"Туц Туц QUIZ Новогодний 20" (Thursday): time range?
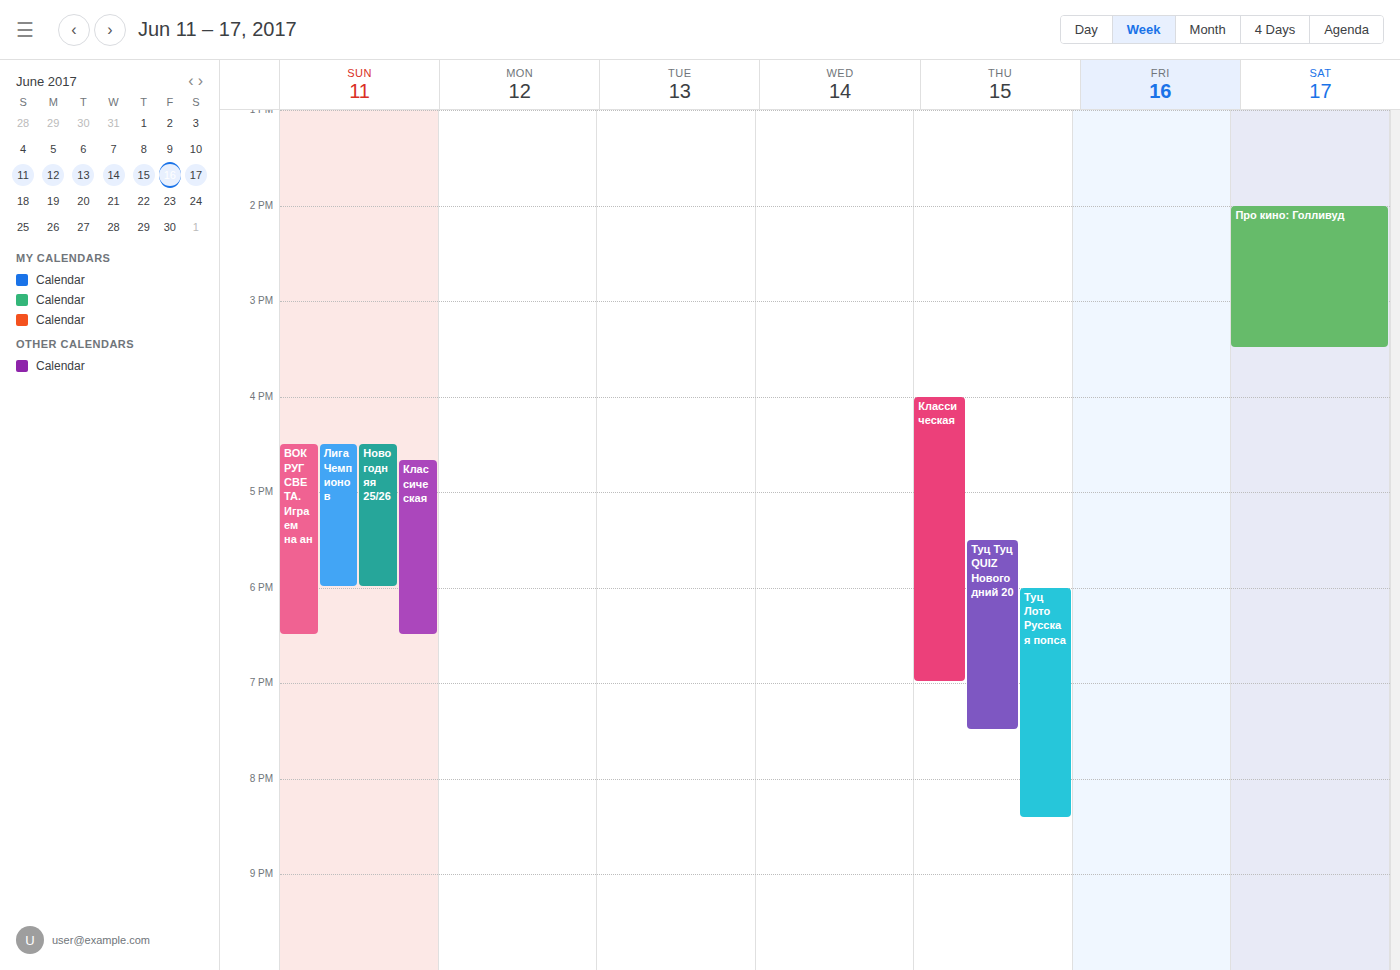
5:30 PM to 7:30 PM